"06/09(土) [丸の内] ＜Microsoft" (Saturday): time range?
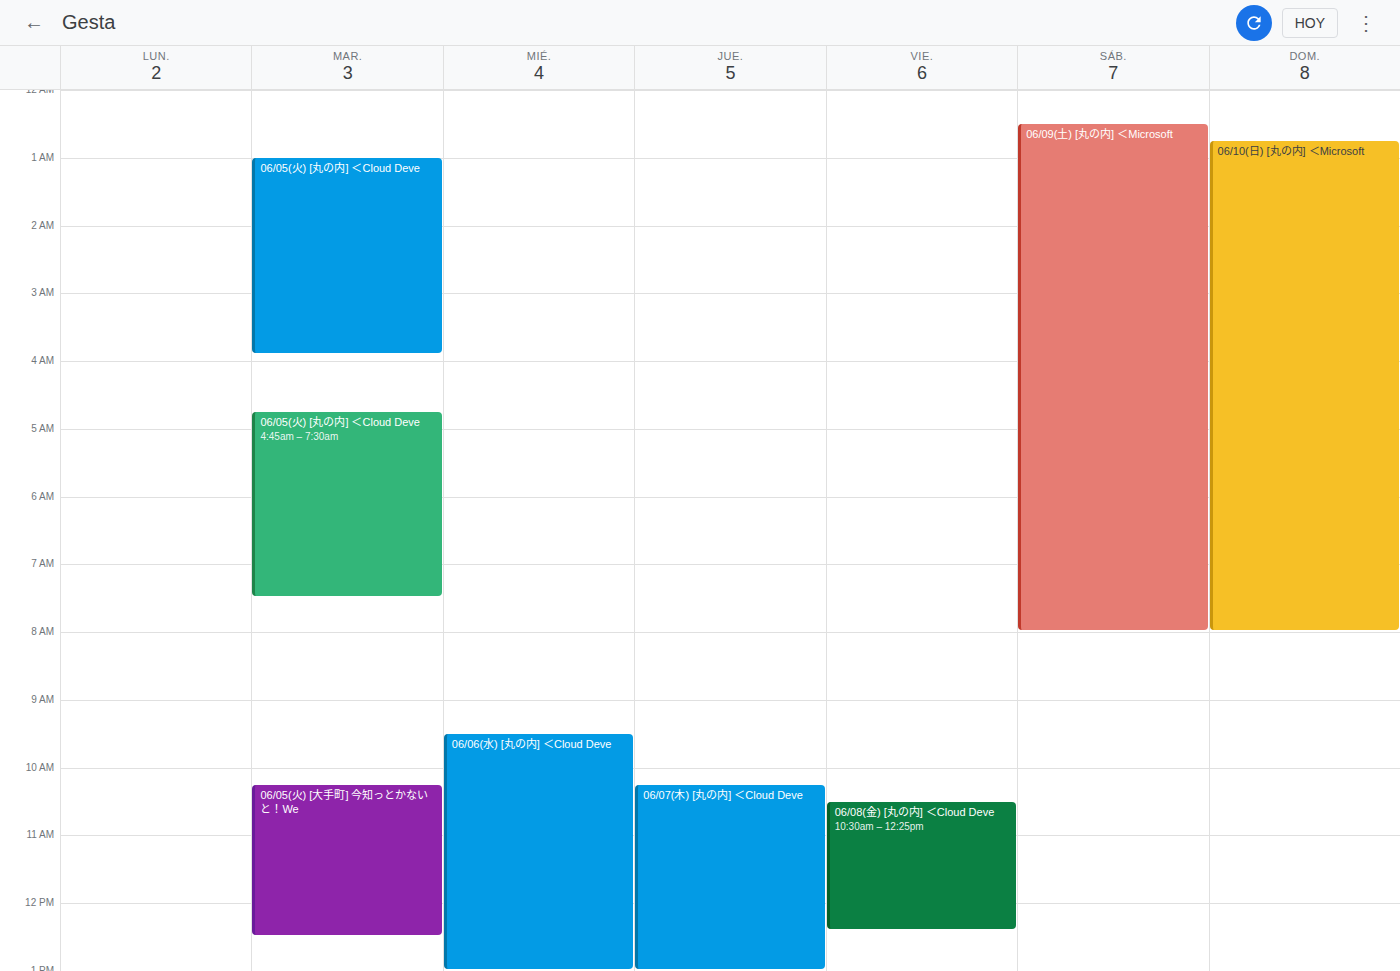
12:30 AM to 8:00 AM